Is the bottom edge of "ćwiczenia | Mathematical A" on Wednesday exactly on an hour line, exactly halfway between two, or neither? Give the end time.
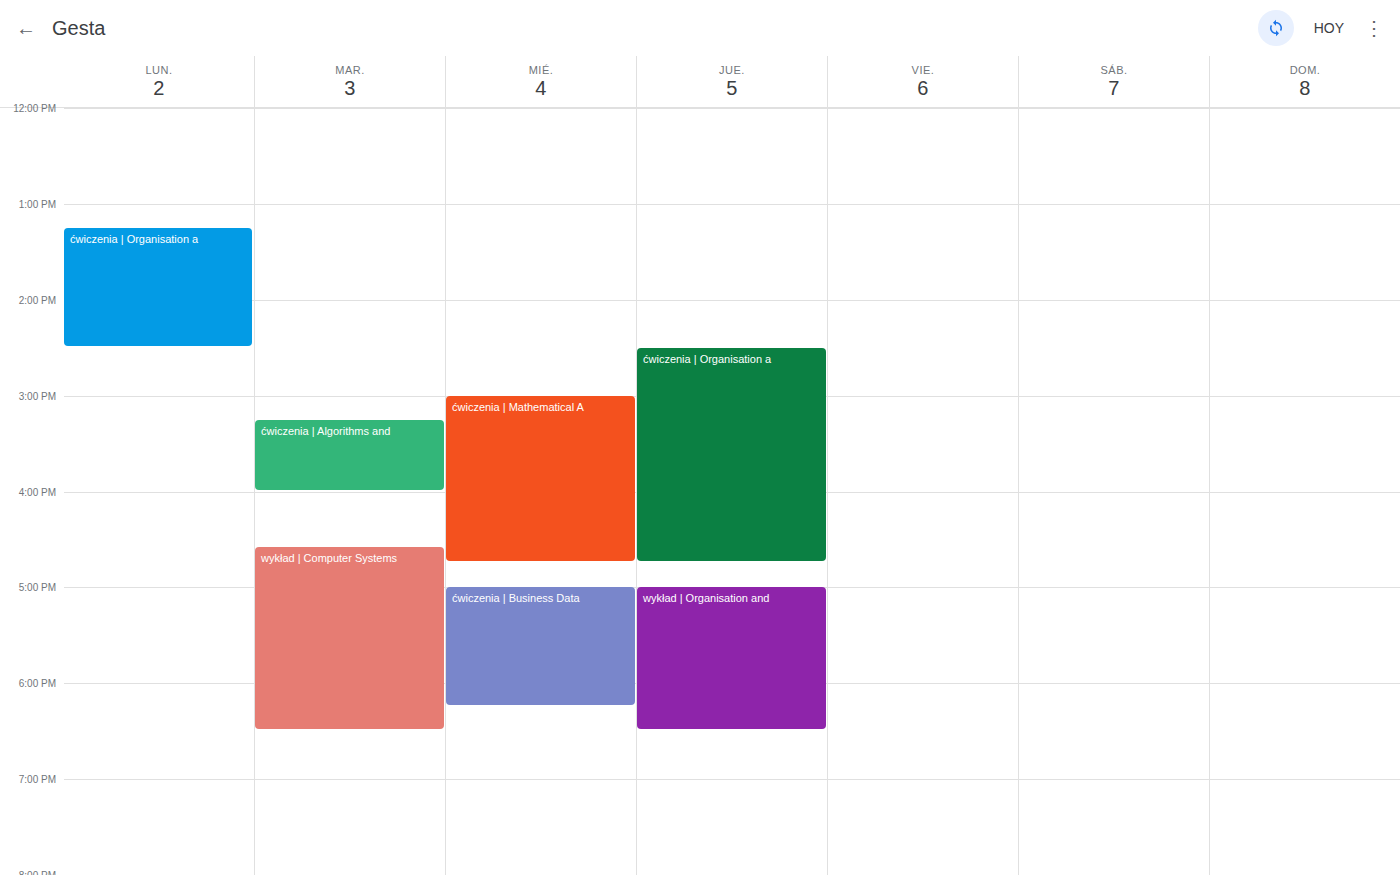
4:45 PM -- neither: three quarters of the way from the 4 PM line to the 5 PM line.